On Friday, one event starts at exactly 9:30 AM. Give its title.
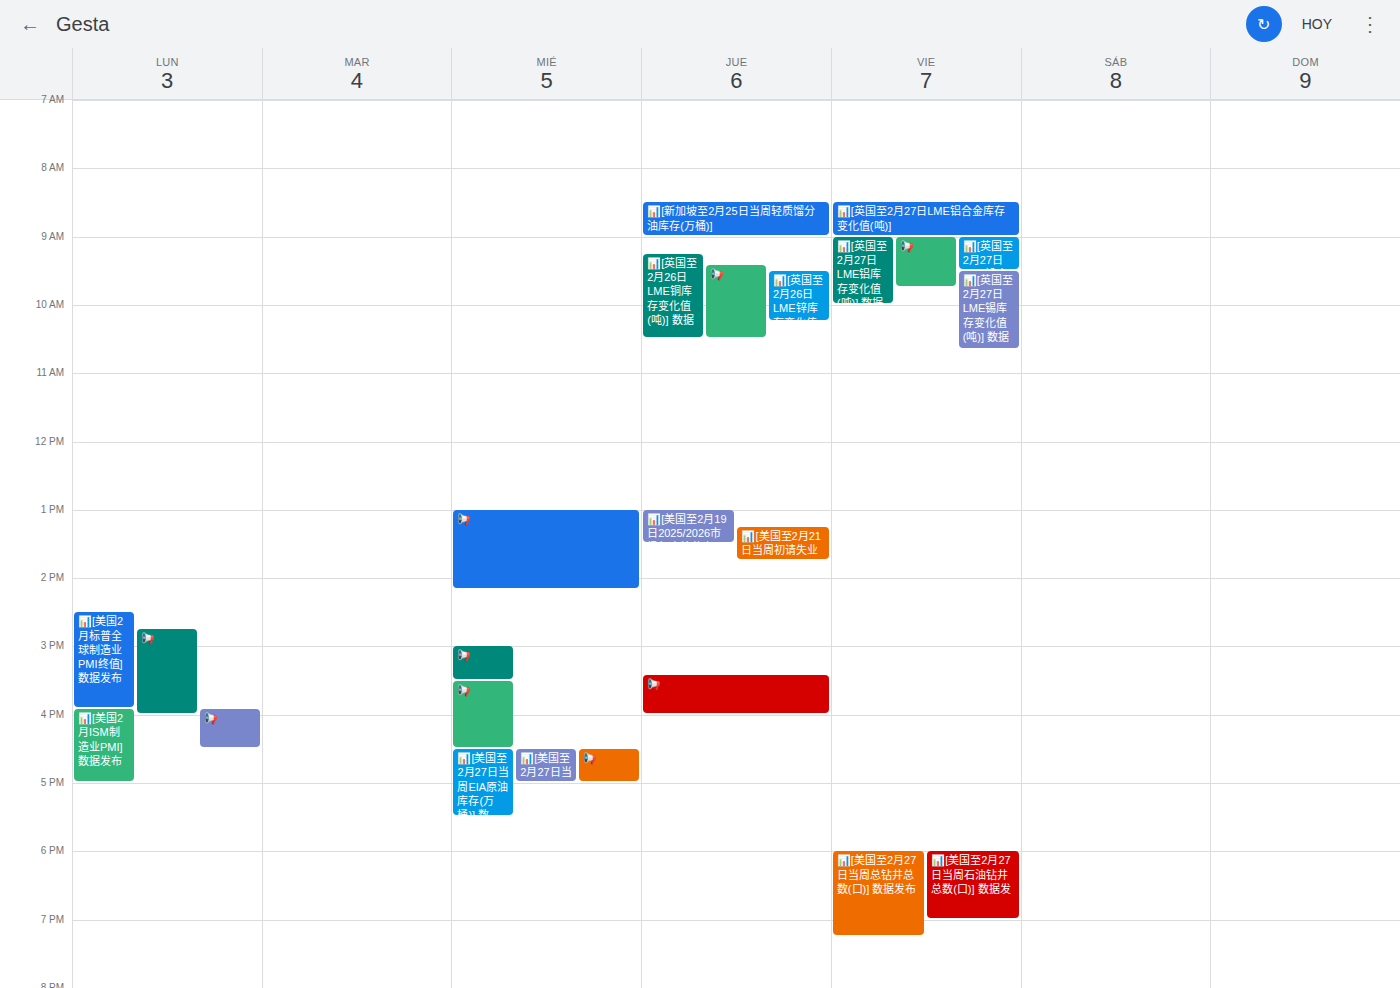
"📊[英国至2月27日LME锡库存变化值(吨)] 数据"